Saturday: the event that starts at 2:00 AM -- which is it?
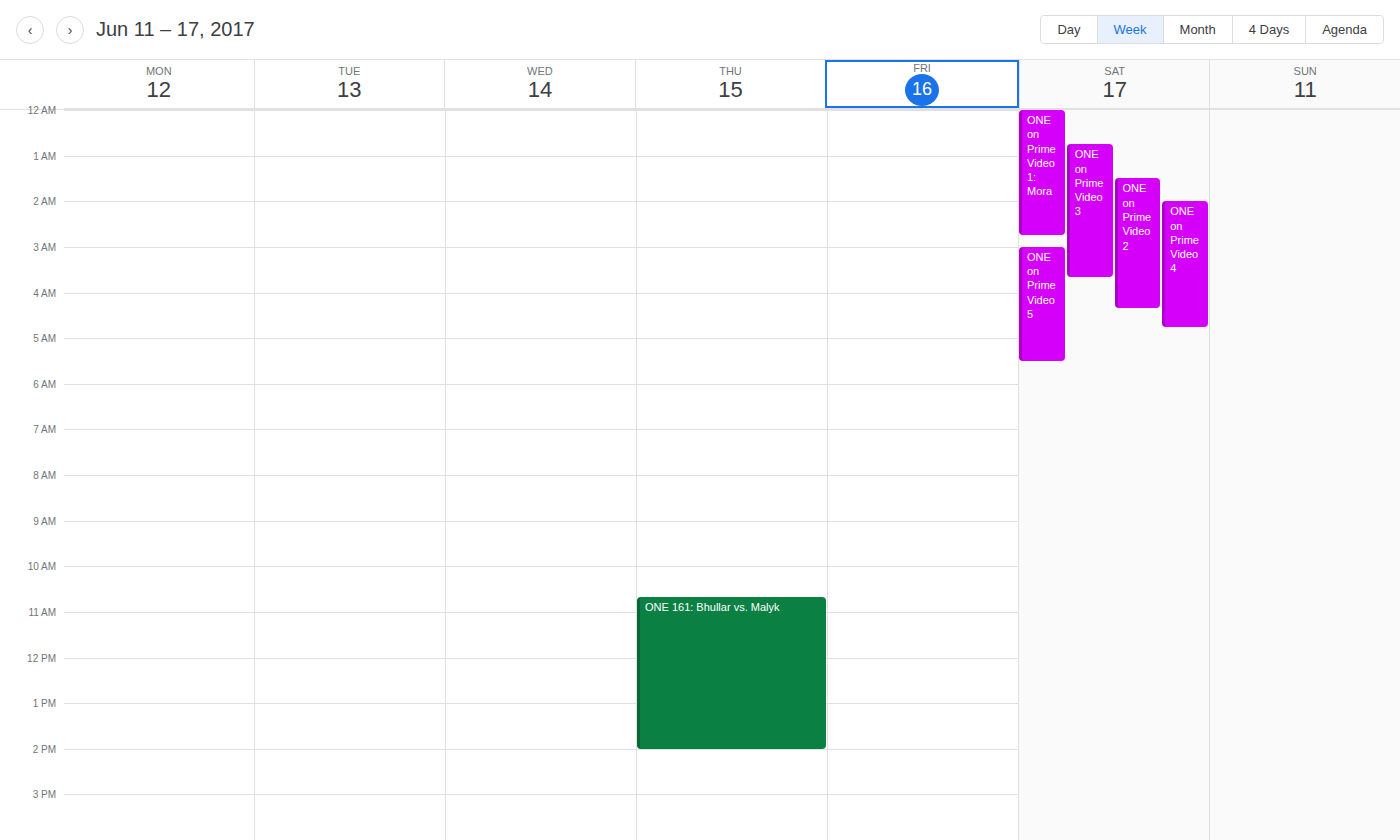
"ONE on Prime Video 4"